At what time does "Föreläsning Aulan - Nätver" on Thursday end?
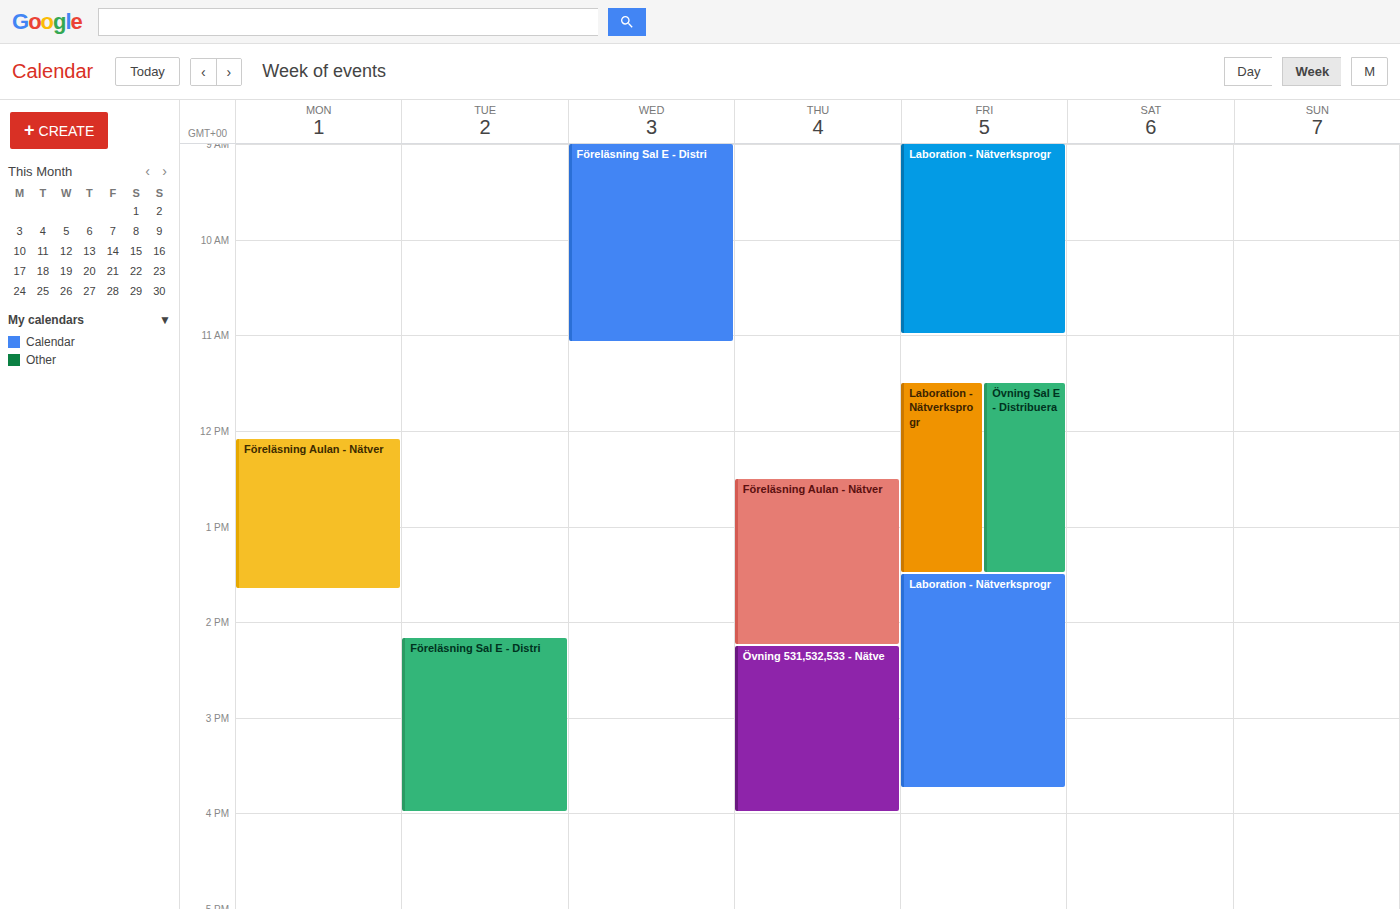
2:15 PM